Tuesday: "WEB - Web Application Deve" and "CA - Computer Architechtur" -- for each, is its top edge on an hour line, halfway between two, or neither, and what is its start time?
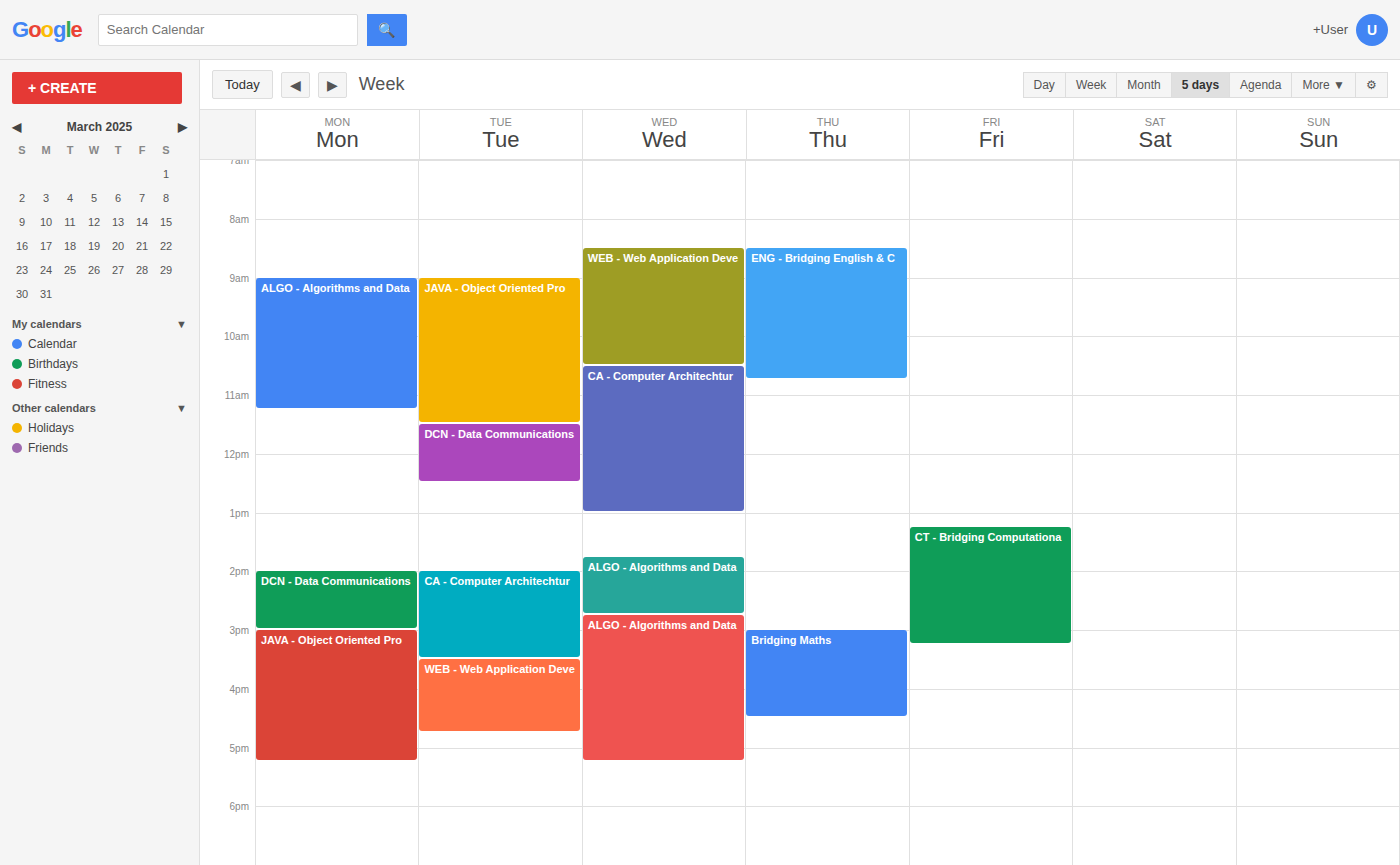
"WEB - Web Application Deve": 3:30 PM, halfway between the 3 PM and 4 PM lines. "CA - Computer Architechtur": 2:00 PM, exactly on the 2 PM line.